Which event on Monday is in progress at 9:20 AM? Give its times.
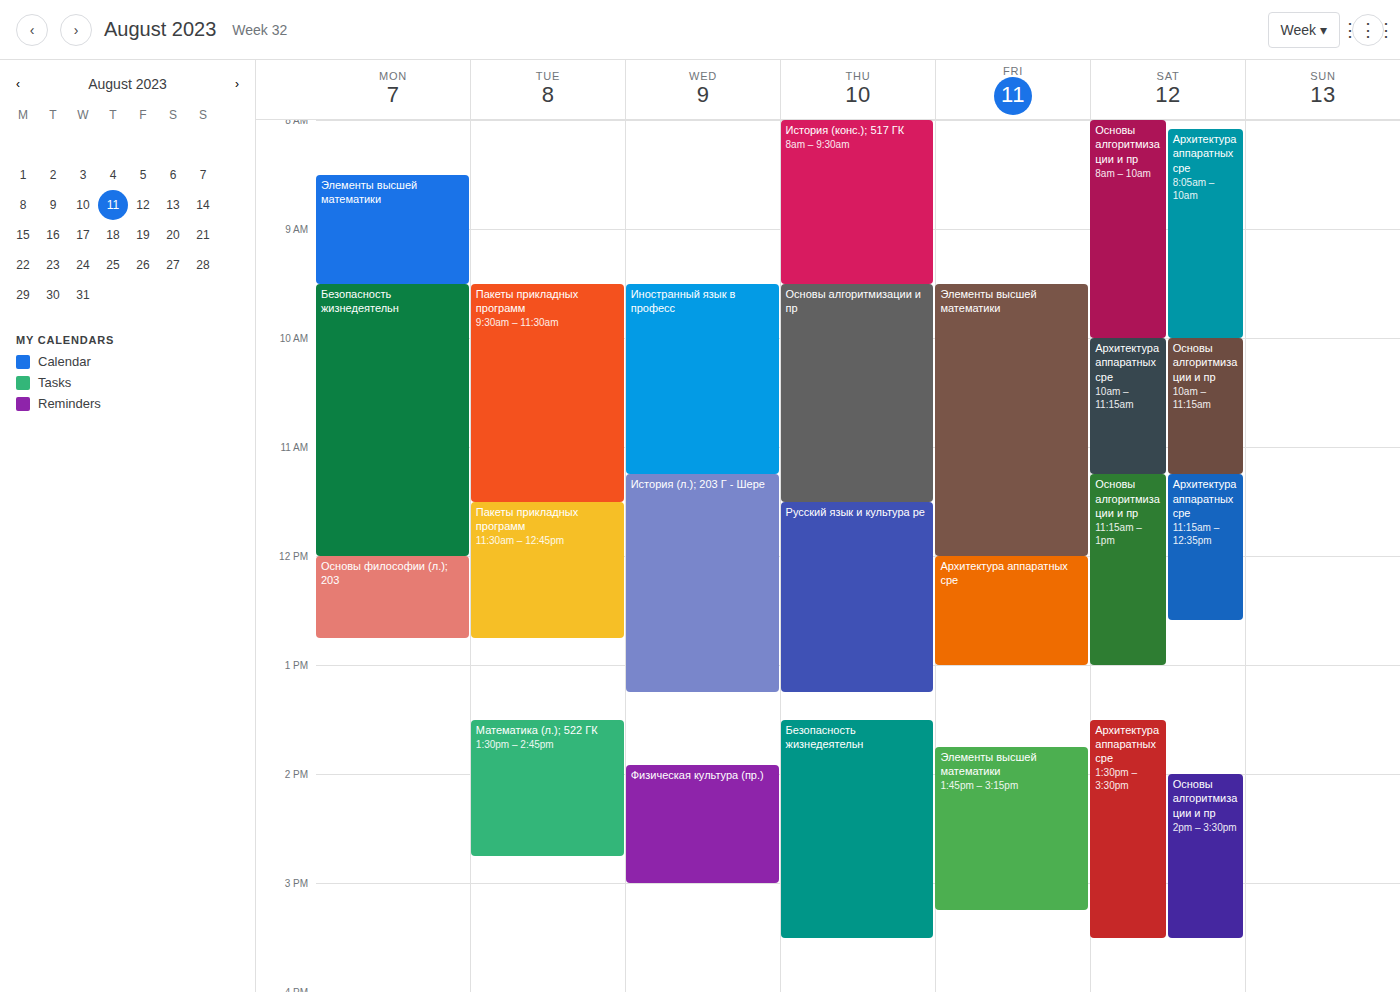
"Элементы высшей математики", 8:30 AM to 9:30 AM